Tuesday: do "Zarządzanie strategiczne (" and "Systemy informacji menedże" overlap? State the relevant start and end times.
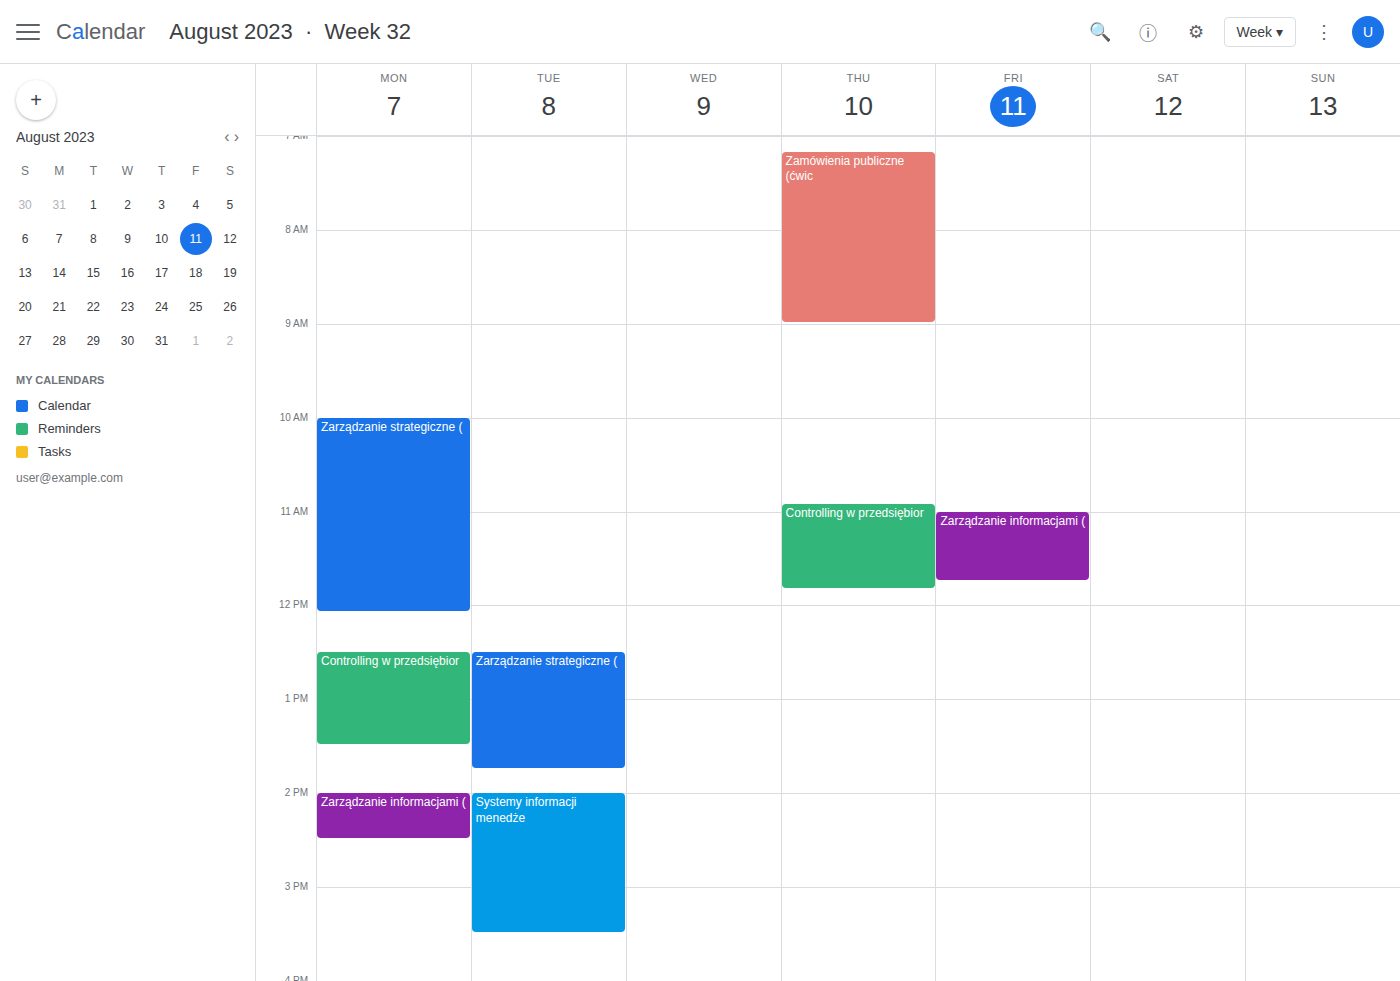
"Zarządzanie strategiczne (" ends at 1:45 PM and "Systemy informacji menedże" starts at 2:00 PM -- no overlap.